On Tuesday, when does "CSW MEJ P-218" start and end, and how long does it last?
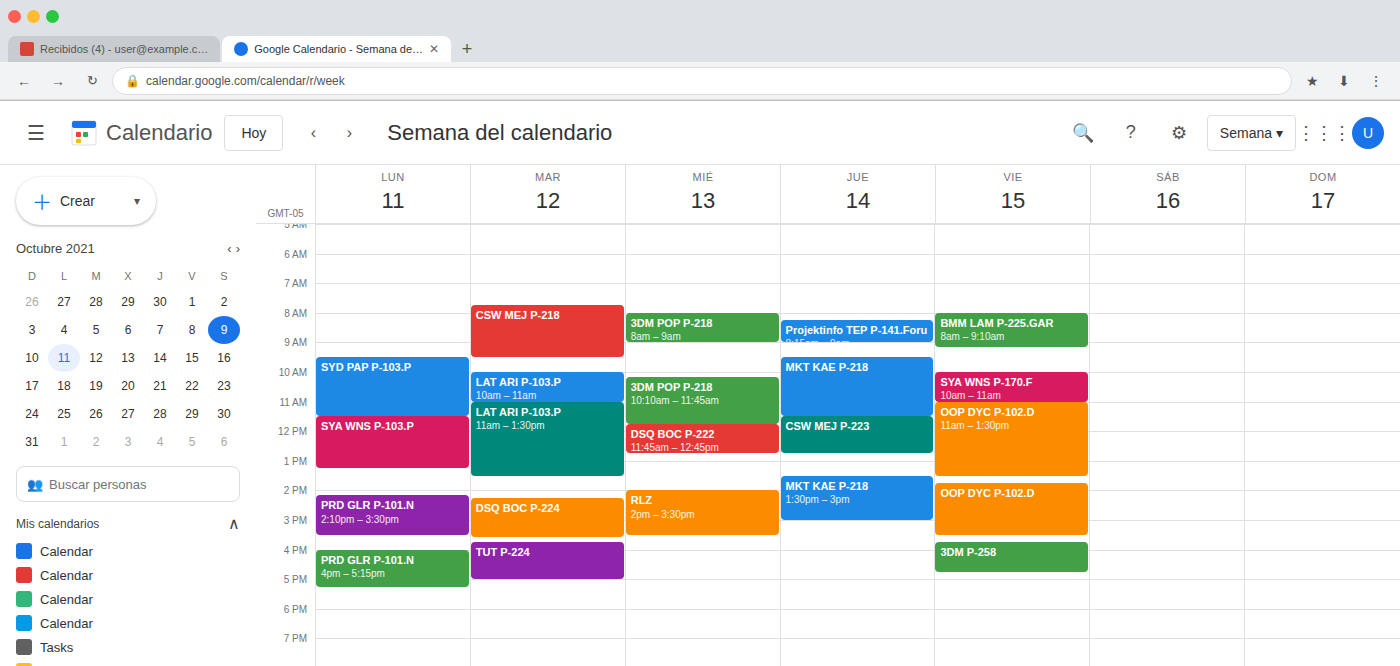
7:45 AM to 9:30 AM, 1 hour 45 minutes